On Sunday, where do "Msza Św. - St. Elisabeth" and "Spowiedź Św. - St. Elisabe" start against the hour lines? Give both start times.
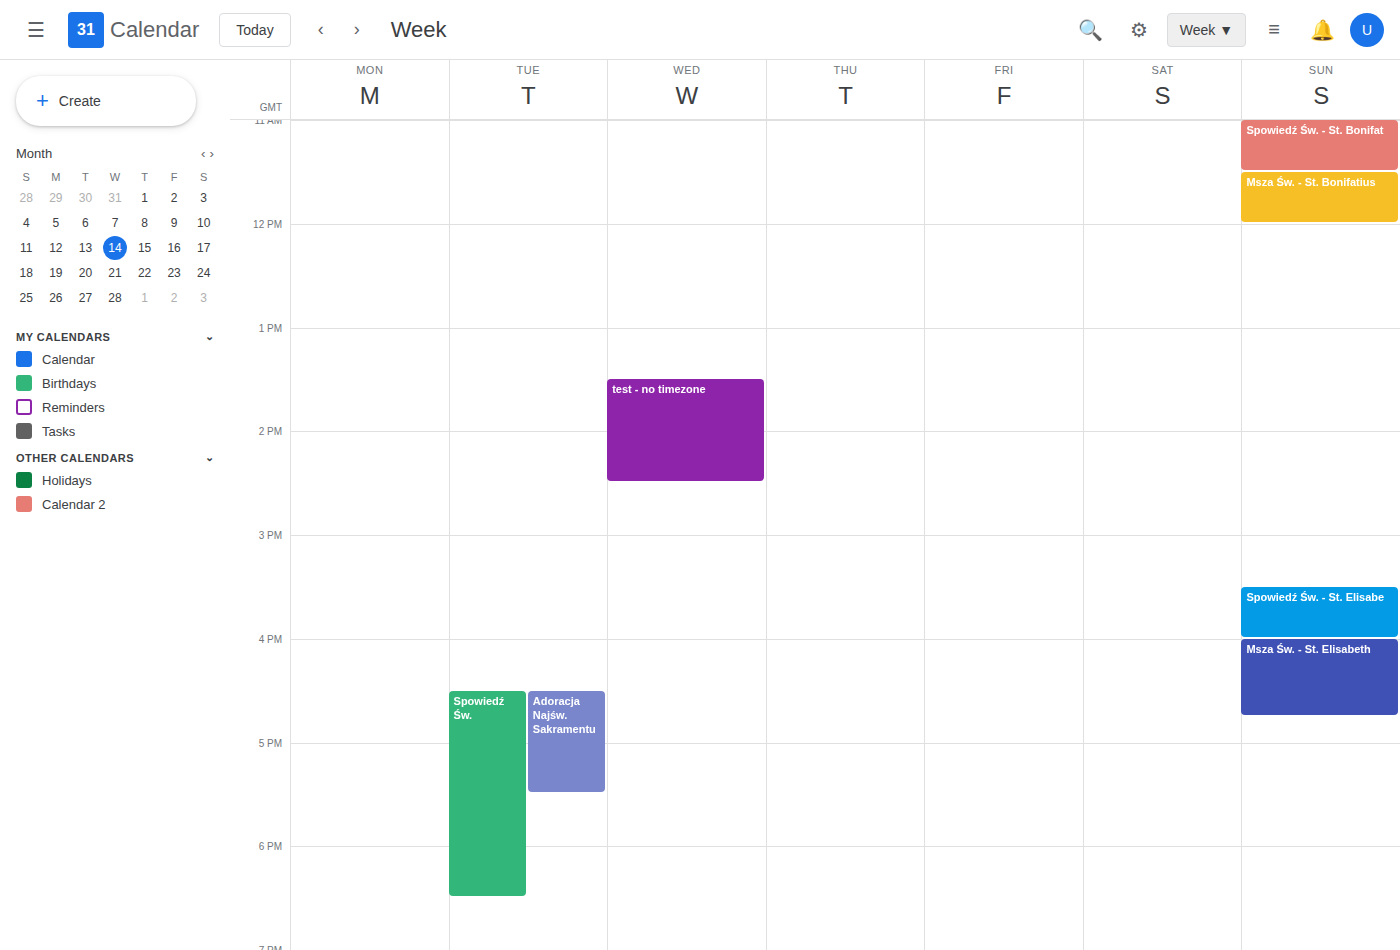
"Msza Św. - St. Elisabeth": 4:00 PM, exactly on the 4 PM line. "Spowiedź Św. - St. Elisabe": 3:30 PM, halfway between the 3 PM and 4 PM lines.